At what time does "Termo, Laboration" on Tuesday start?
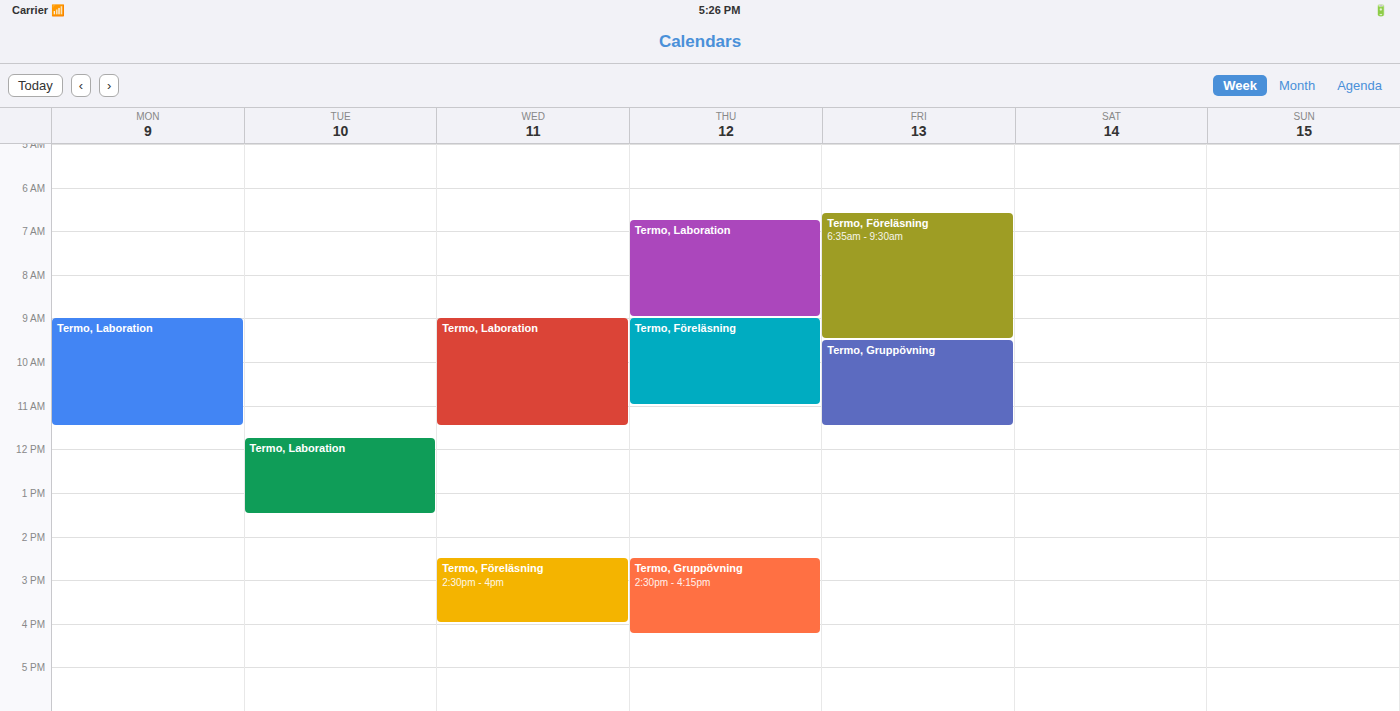
11:45 AM